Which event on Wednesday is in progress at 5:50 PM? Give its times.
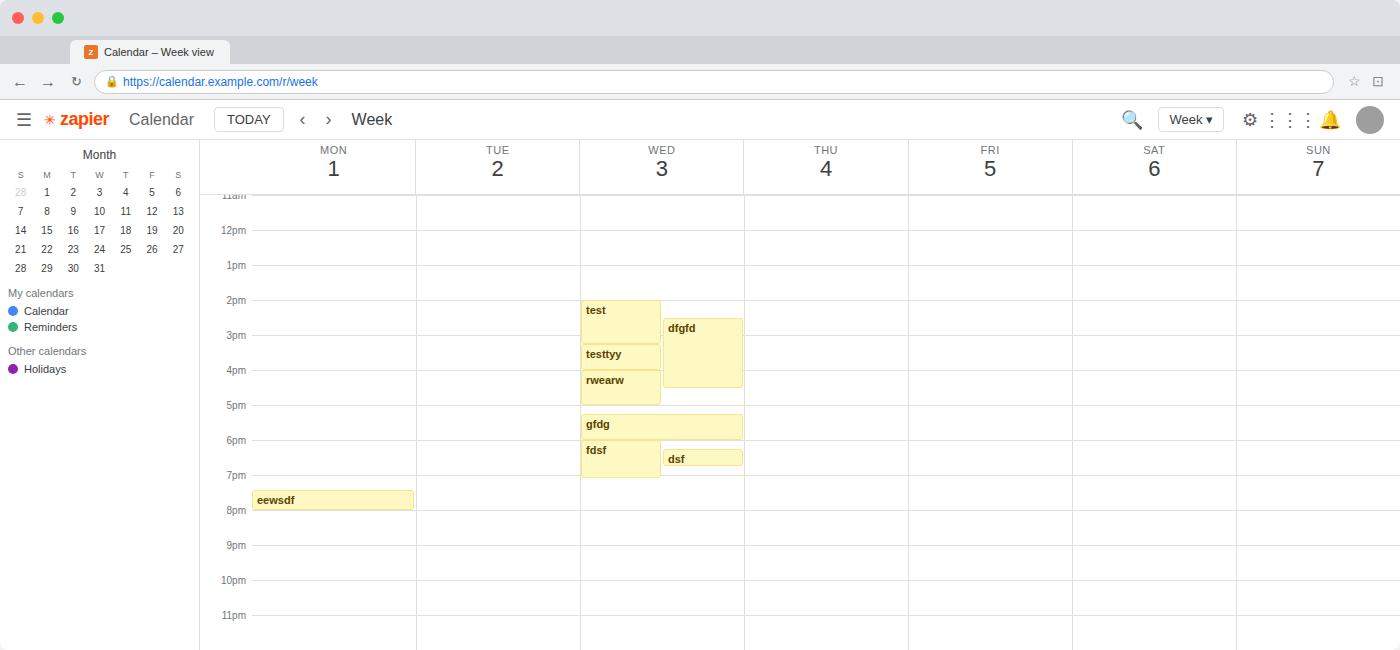
"gfdg", 5:15 PM to 6:00 PM